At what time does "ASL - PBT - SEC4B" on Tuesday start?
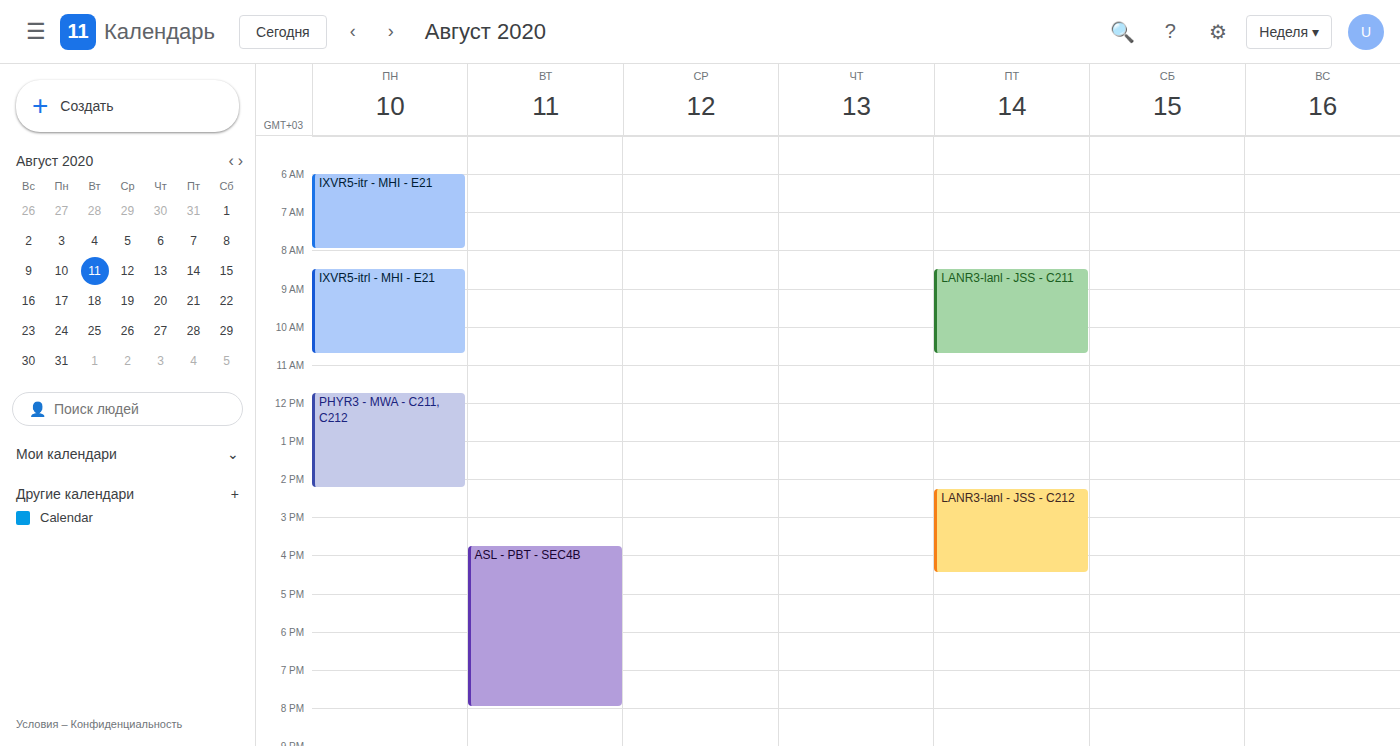
3:45 PM